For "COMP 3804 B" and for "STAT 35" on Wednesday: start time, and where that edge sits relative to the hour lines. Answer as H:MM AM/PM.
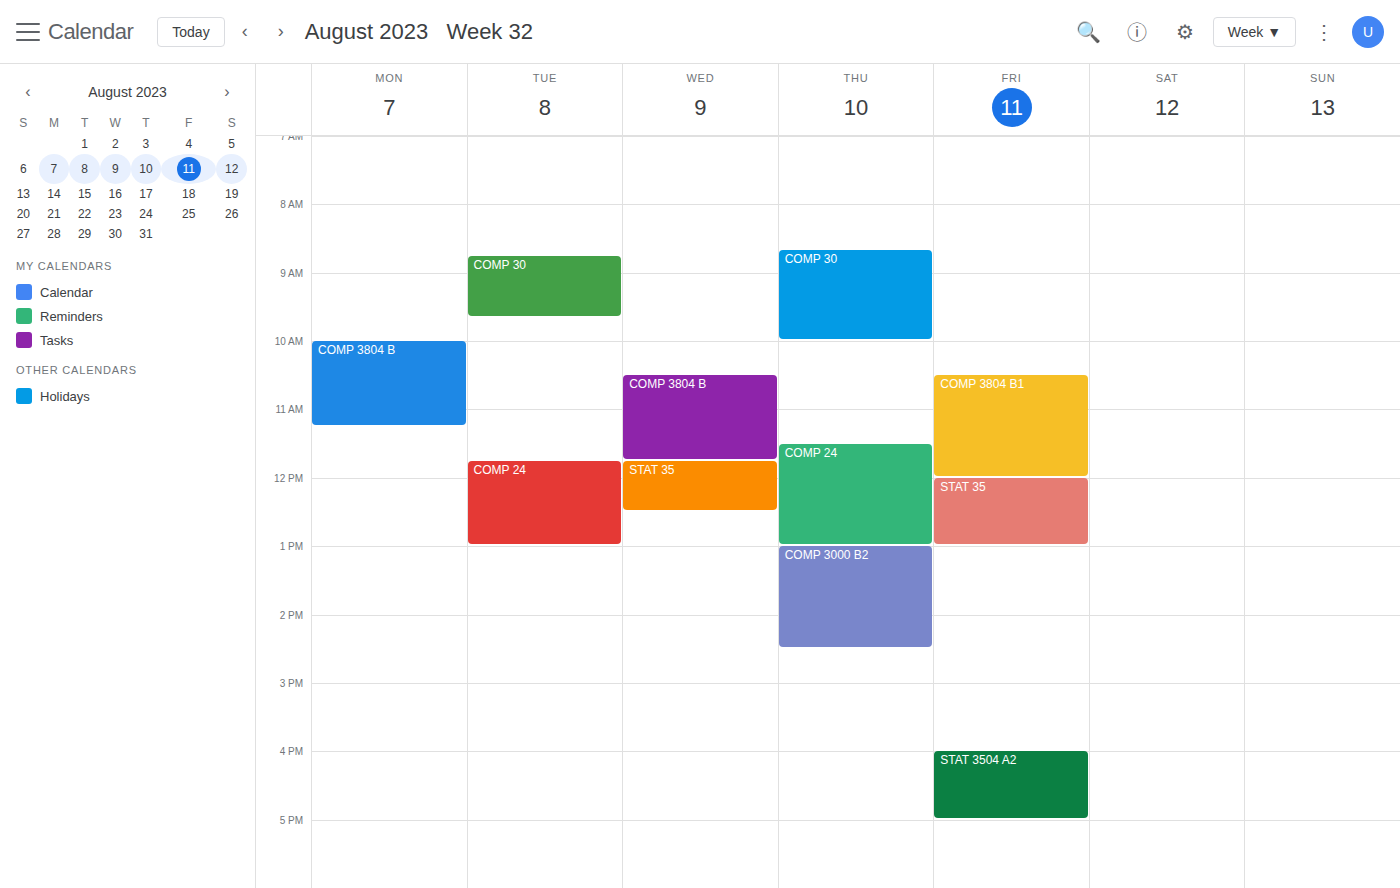
"COMP 3804 B": 10:30 AM, halfway between the 10 AM and 11 AM lines. "STAT 35": 11:45 AM, neither: three quarters of the way from the 11 AM line to the 12 PM line.